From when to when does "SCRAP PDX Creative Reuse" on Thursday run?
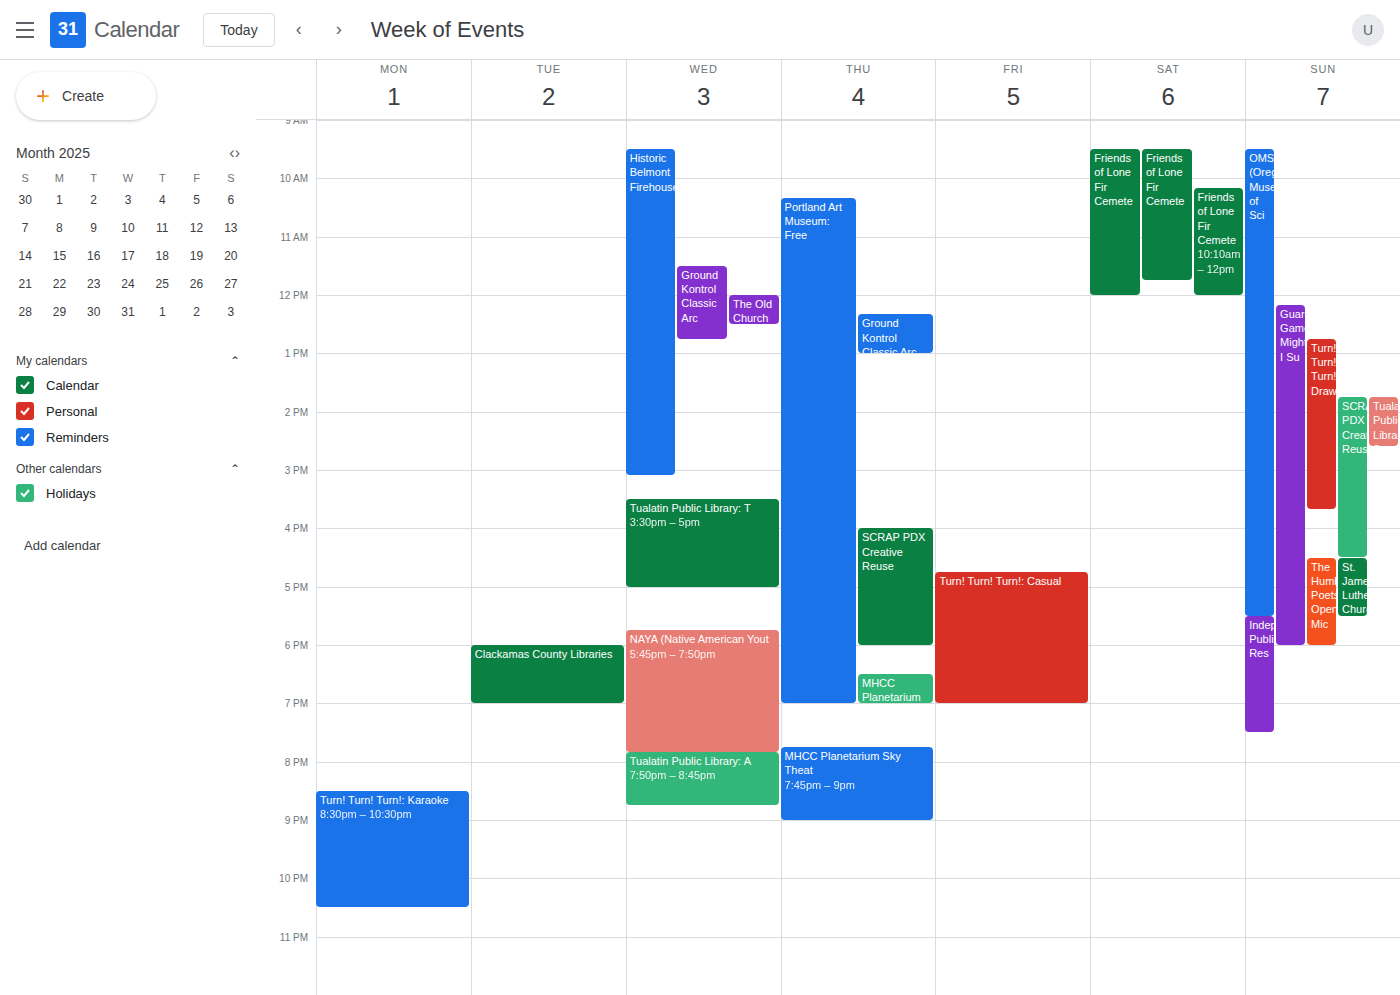
4:00 PM to 6:00 PM